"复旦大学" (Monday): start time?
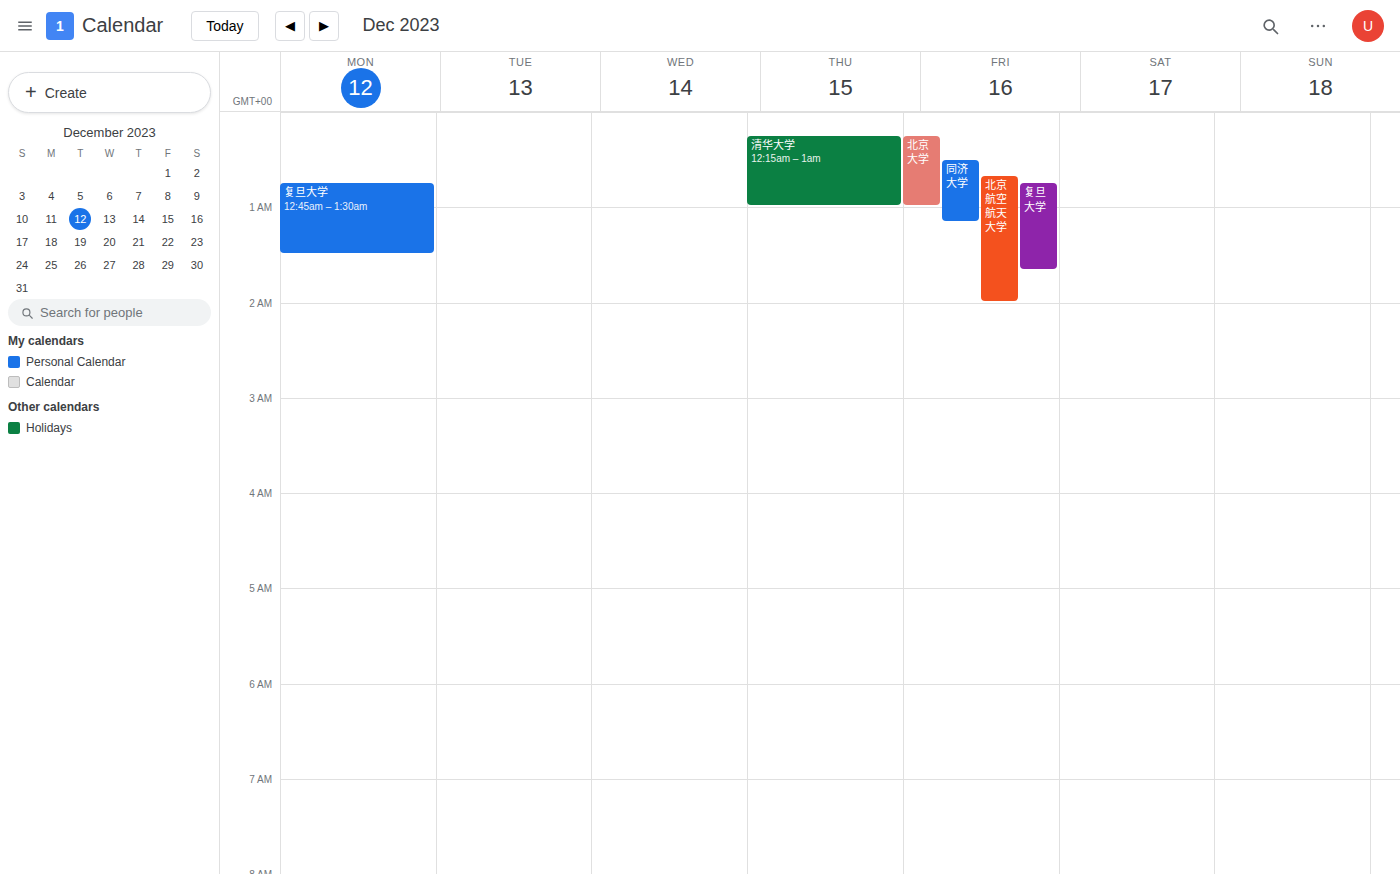
00:45